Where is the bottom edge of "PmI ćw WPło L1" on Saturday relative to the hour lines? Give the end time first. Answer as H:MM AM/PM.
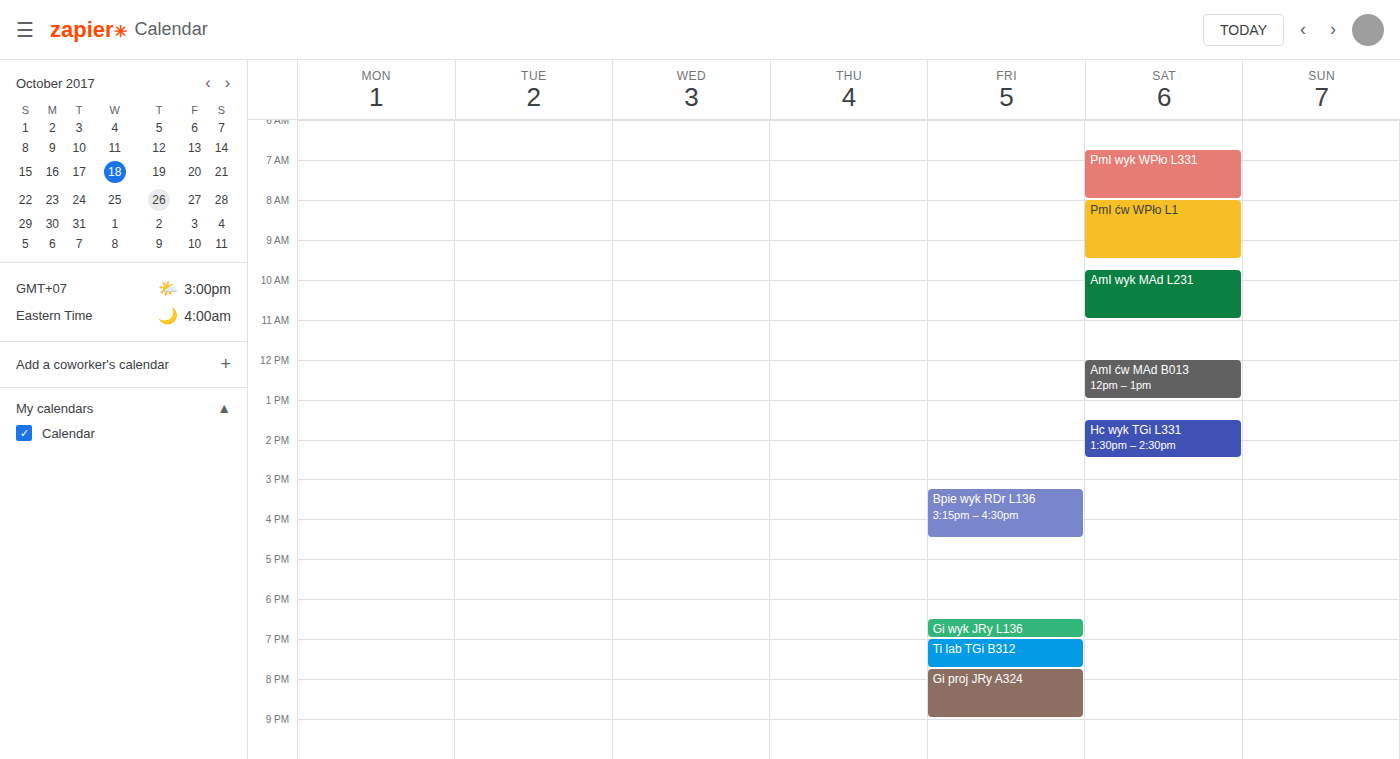
9:30 AM -- halfway between the 9 AM and 10 AM lines.